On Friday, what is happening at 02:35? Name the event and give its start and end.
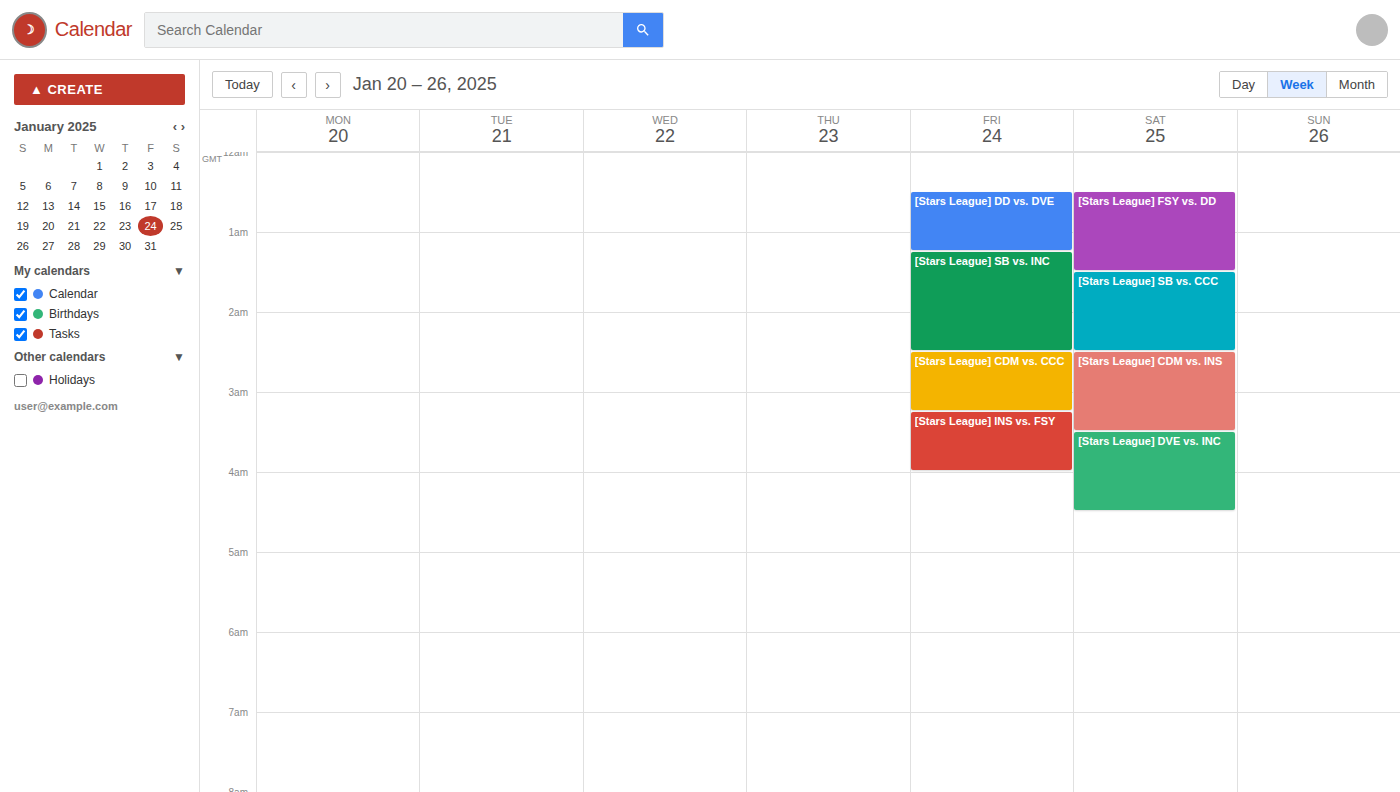
"[Stars League] CDM vs. CCC", 02:30 to 03:15